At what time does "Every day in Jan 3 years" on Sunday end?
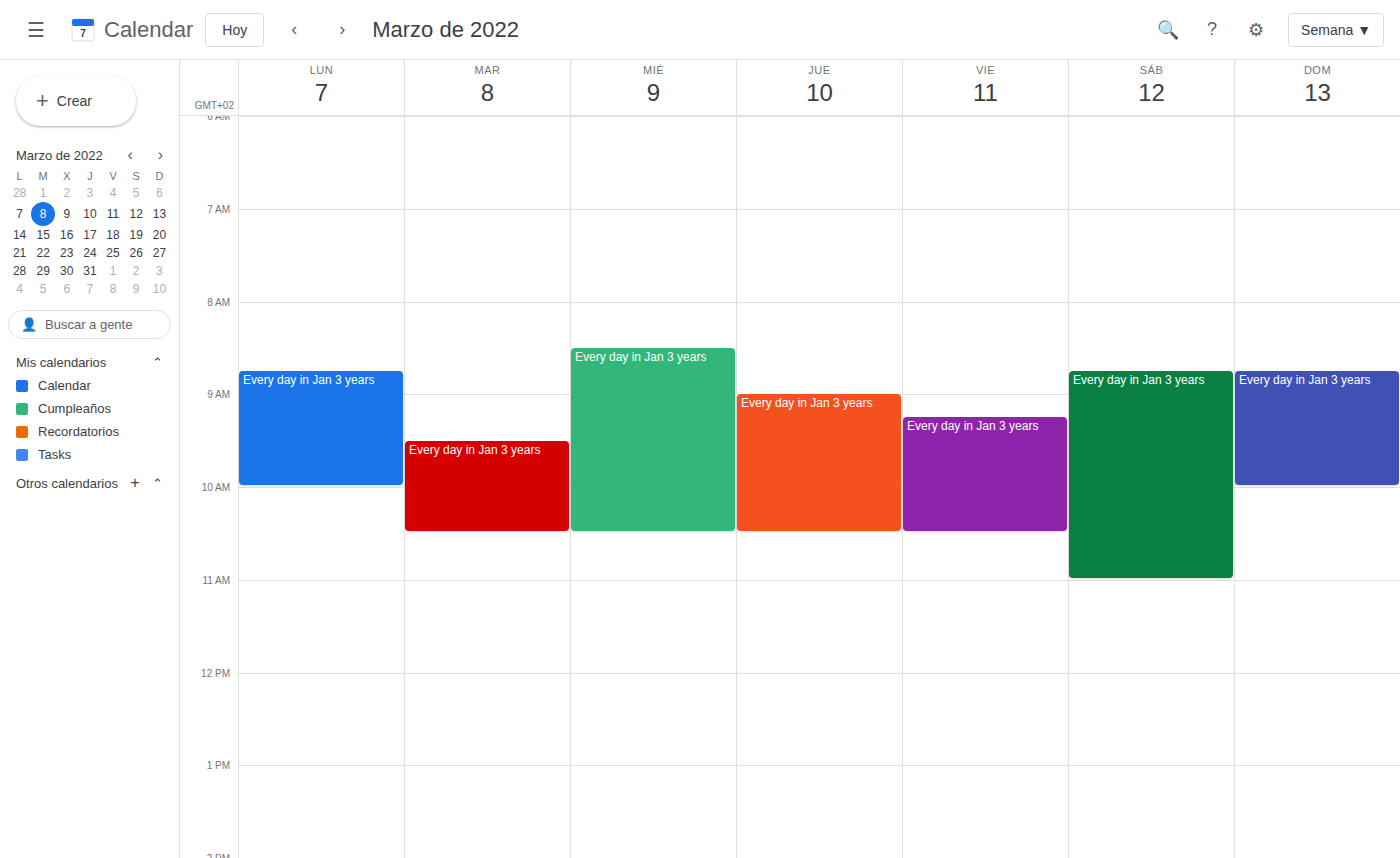
10:00 AM